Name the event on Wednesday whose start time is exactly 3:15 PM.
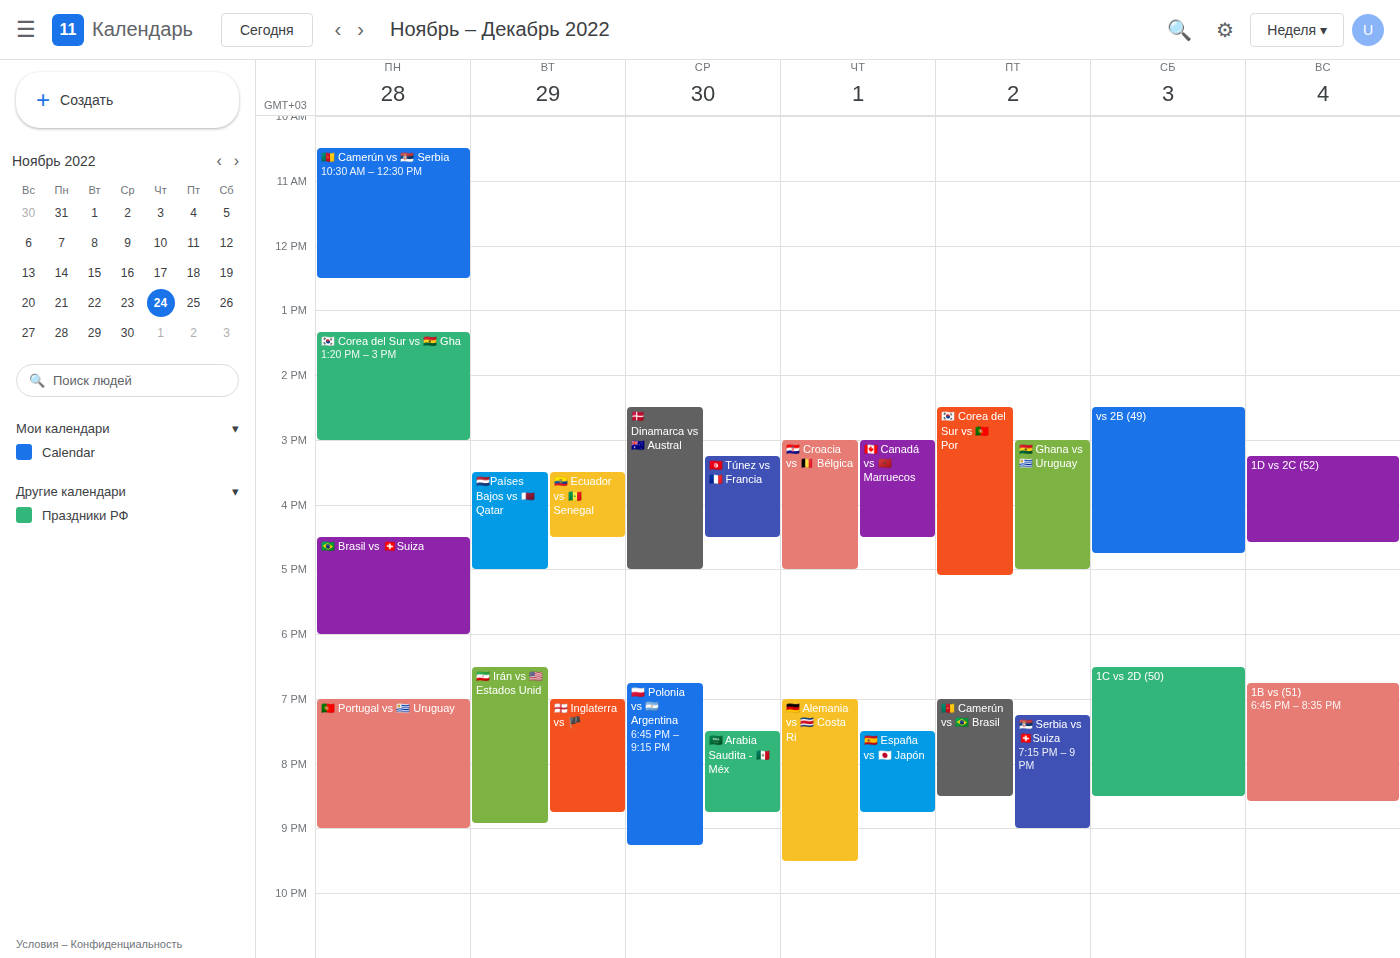
"🇹🇳 Túnez vs 🇫🇷 Francia"